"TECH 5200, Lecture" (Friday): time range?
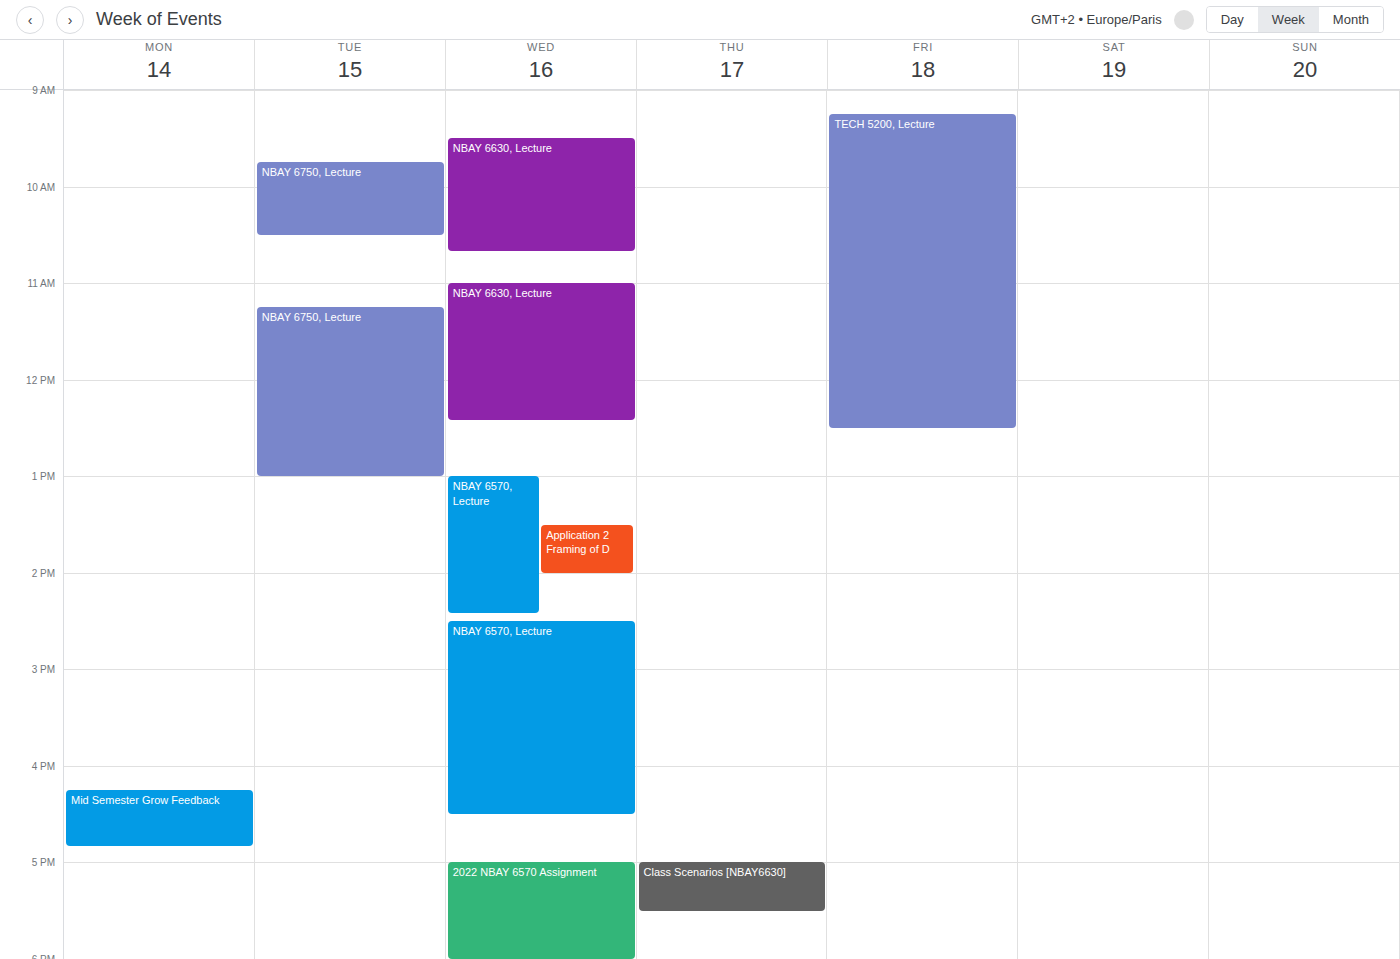
9:15 AM to 12:30 PM